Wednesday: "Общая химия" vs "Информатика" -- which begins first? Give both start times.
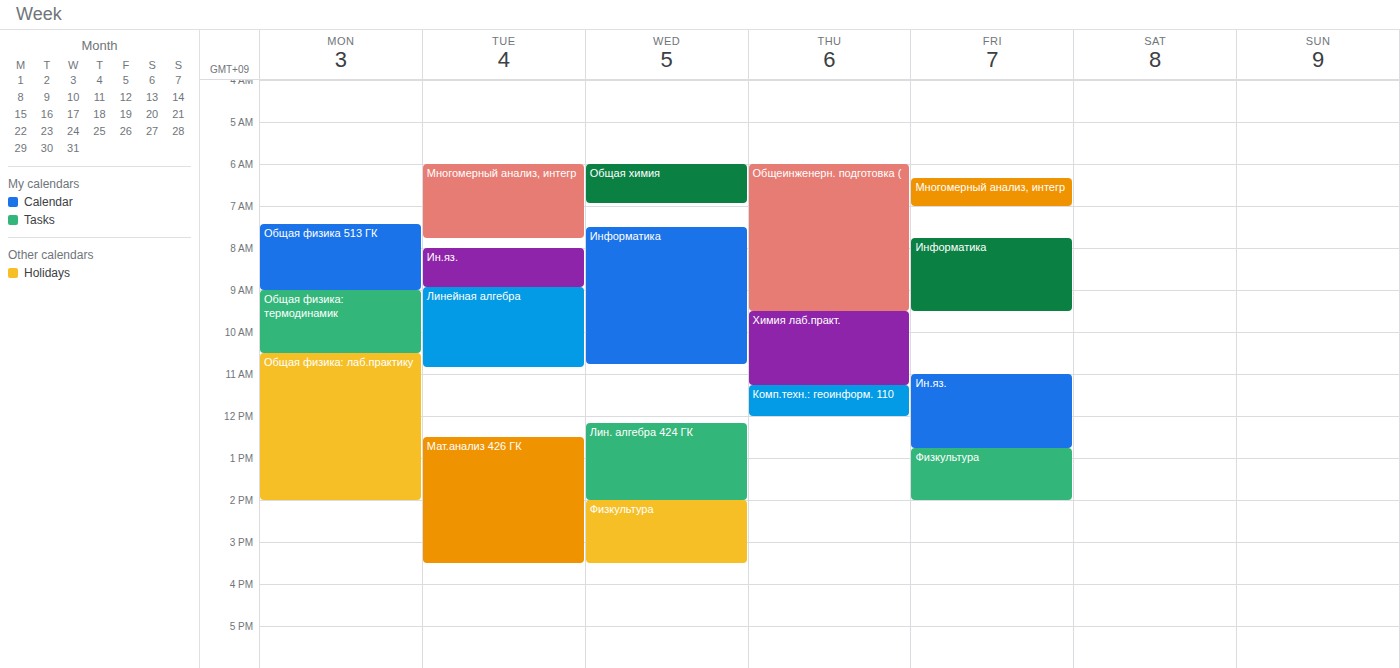
"Общая химия" 6:00 AM; "Информатика" 7:30 AM.